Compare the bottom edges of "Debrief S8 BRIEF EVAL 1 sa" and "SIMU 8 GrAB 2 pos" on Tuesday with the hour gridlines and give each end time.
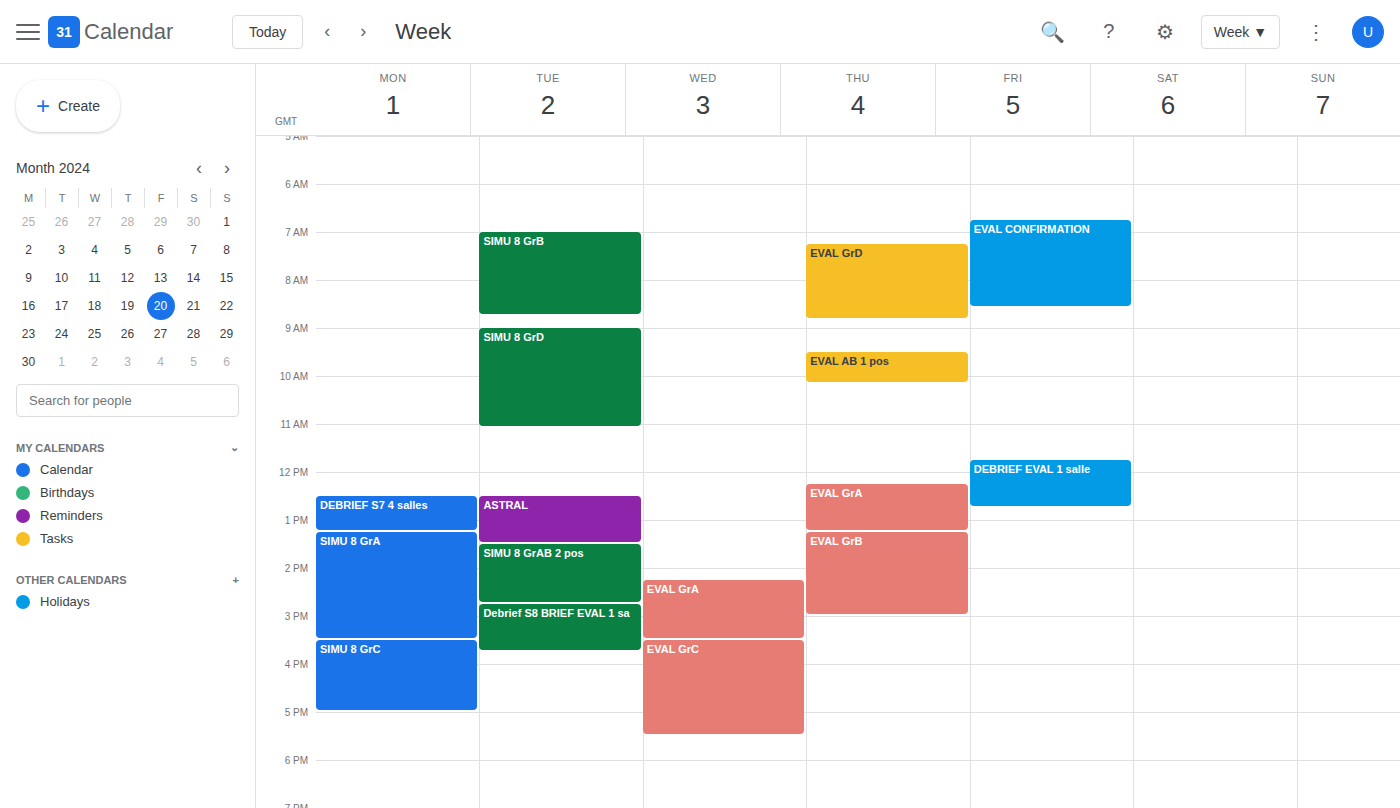
"Debrief S8 BRIEF EVAL 1 sa": 3:45 PM, neither: three quarters of the way from the 3 PM line to the 4 PM line. "SIMU 8 GrAB 2 pos": 2:45 PM, neither: three quarters of the way from the 2 PM line to the 3 PM line.